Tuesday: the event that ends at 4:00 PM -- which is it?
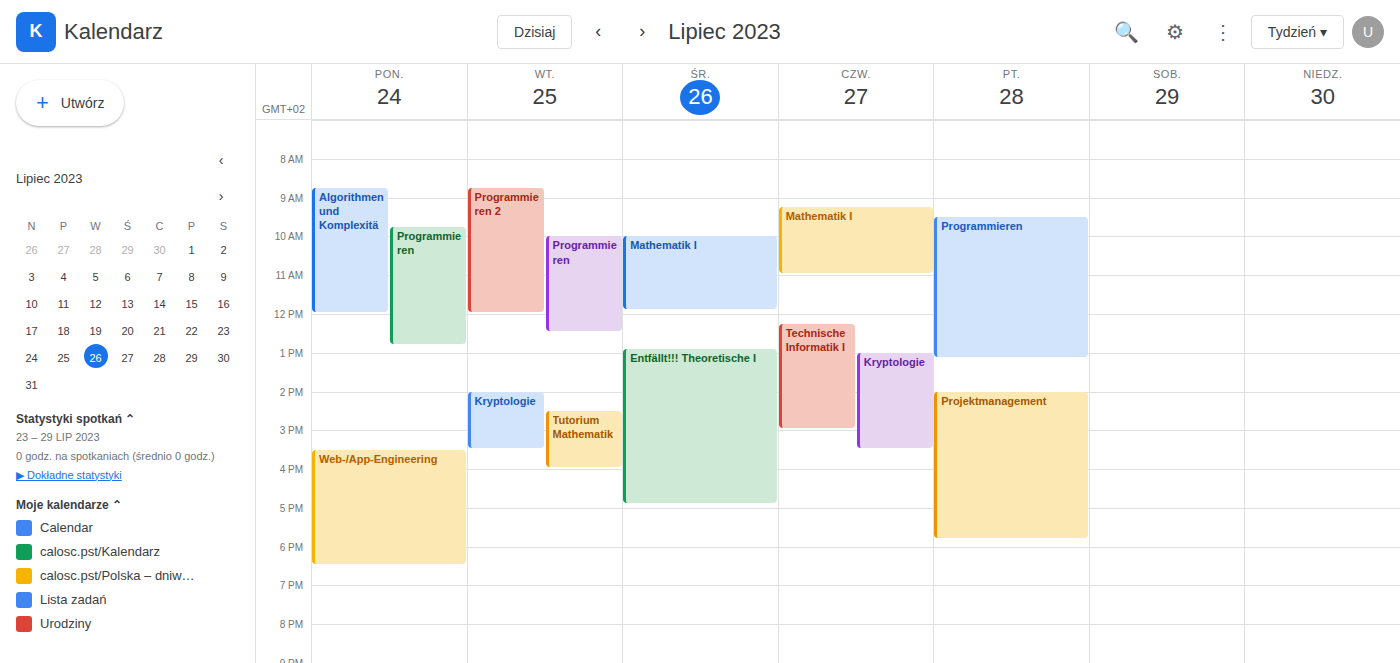
"Tutorium Mathematik"